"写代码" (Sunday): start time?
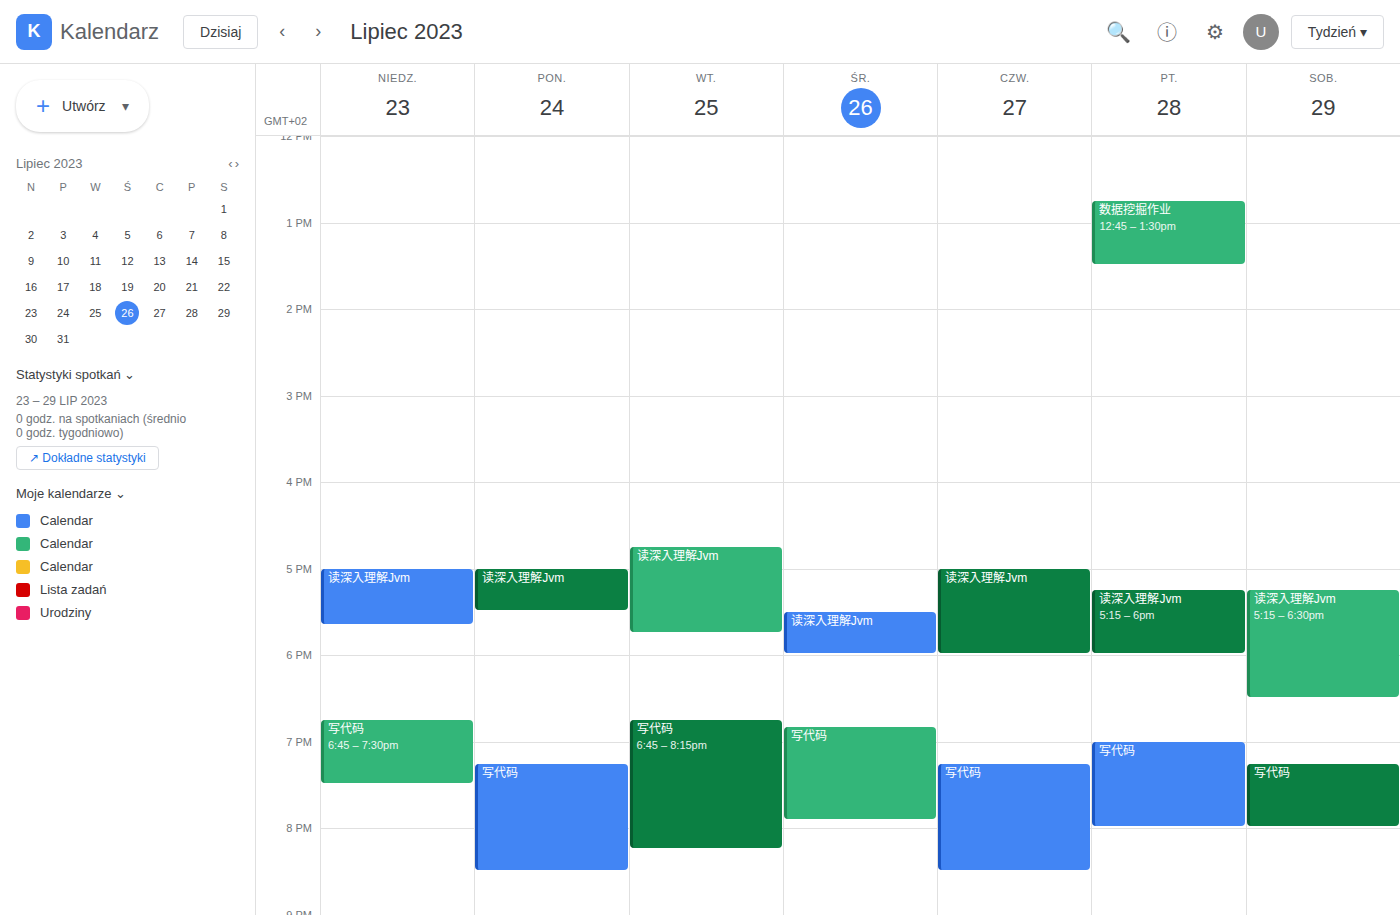
18:45